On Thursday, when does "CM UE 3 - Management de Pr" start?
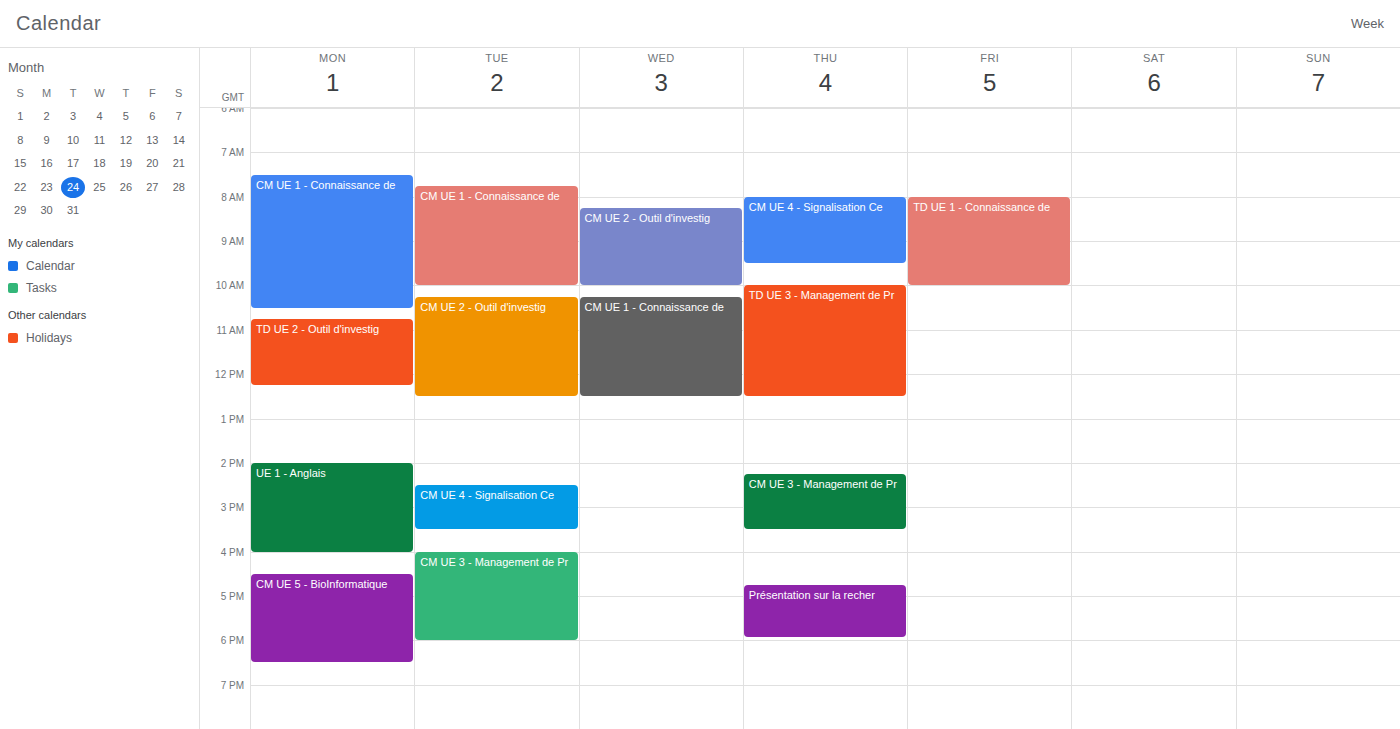
2:15 PM